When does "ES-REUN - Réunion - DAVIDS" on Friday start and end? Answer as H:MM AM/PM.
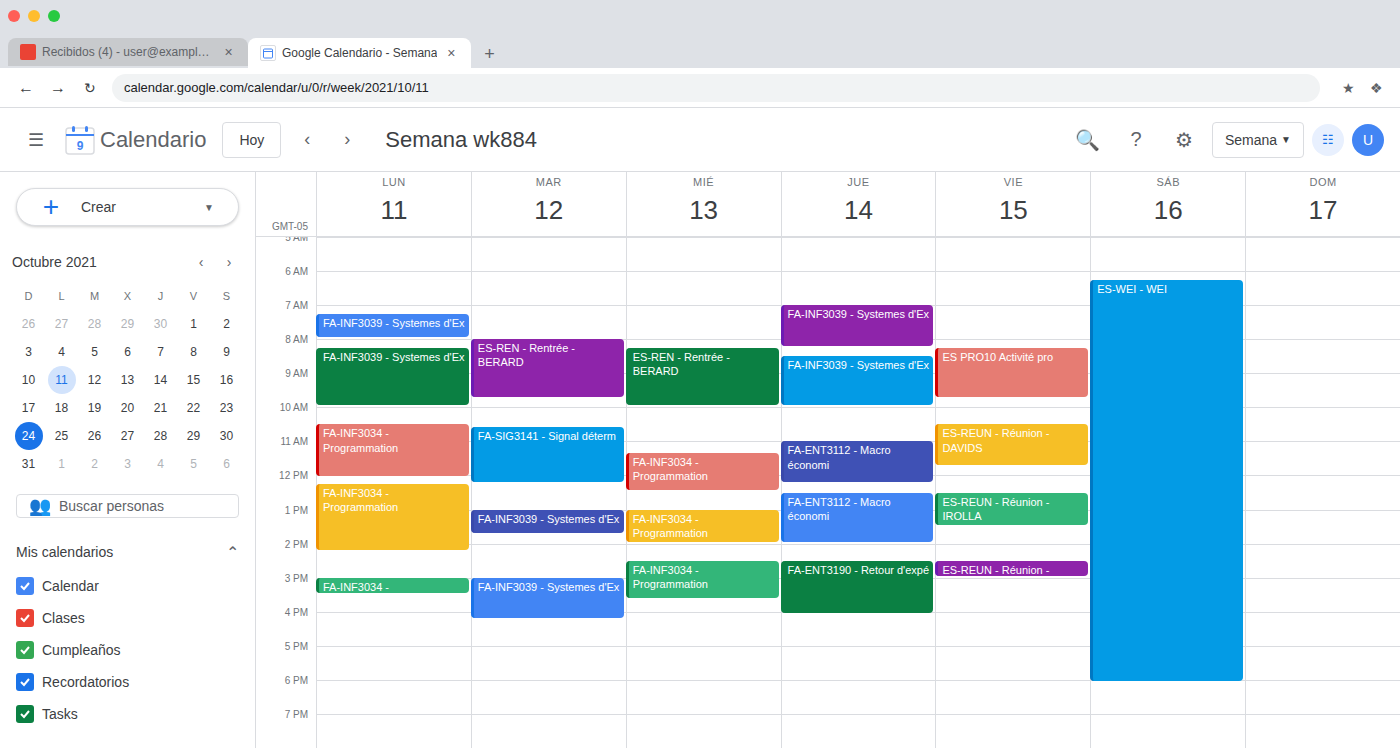
10:30 AM to 11:45 AM